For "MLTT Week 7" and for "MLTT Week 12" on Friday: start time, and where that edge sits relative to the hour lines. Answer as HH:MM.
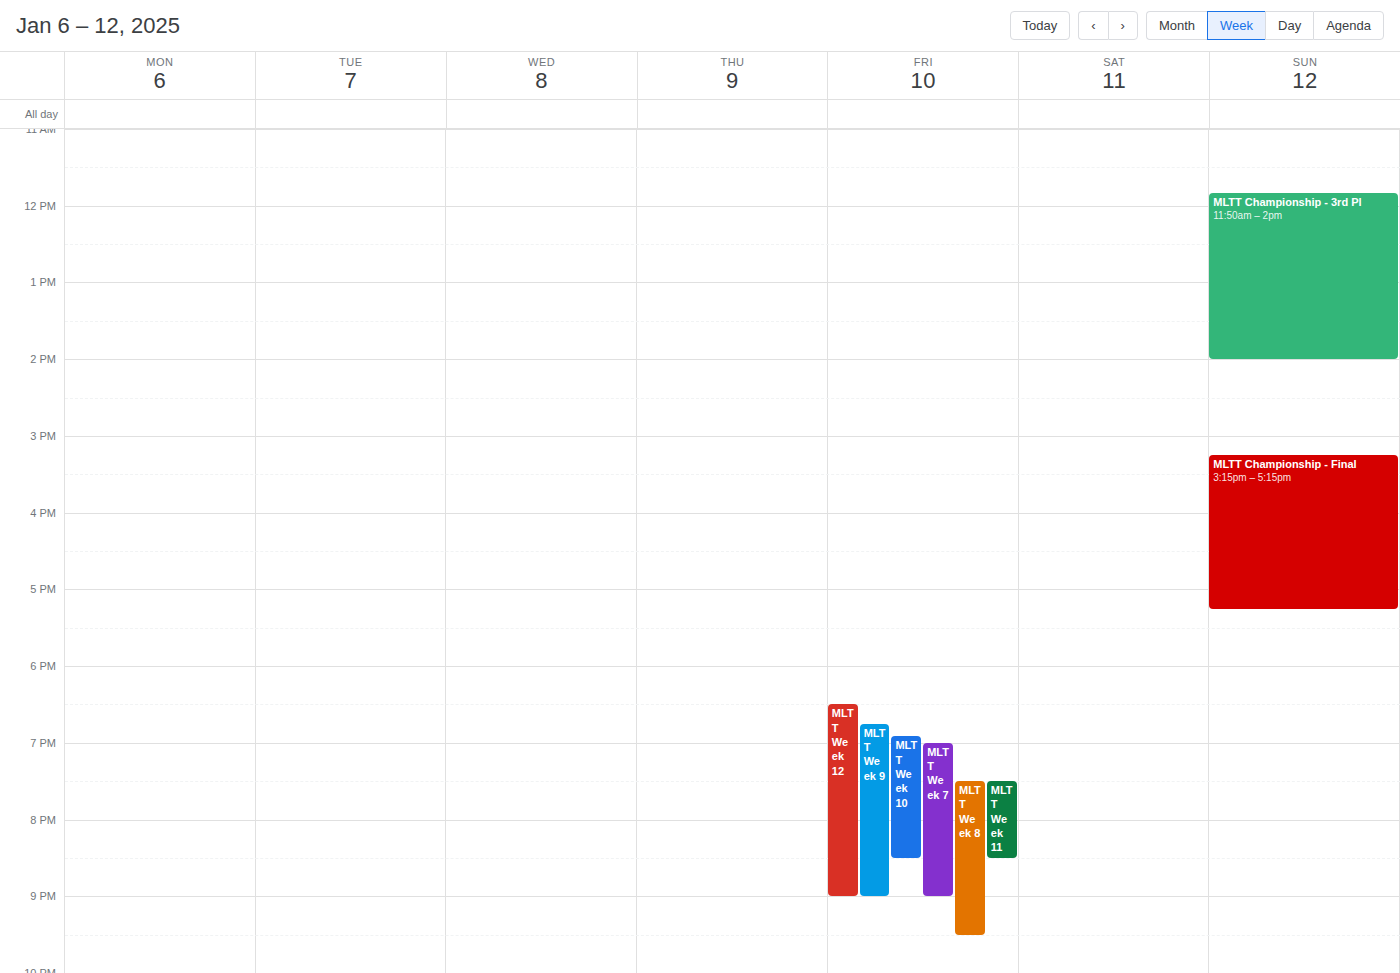
"MLTT Week 7": 19:00, exactly on the 19:00 line. "MLTT Week 12": 18:30, halfway between the 18:00 and 19:00 lines.